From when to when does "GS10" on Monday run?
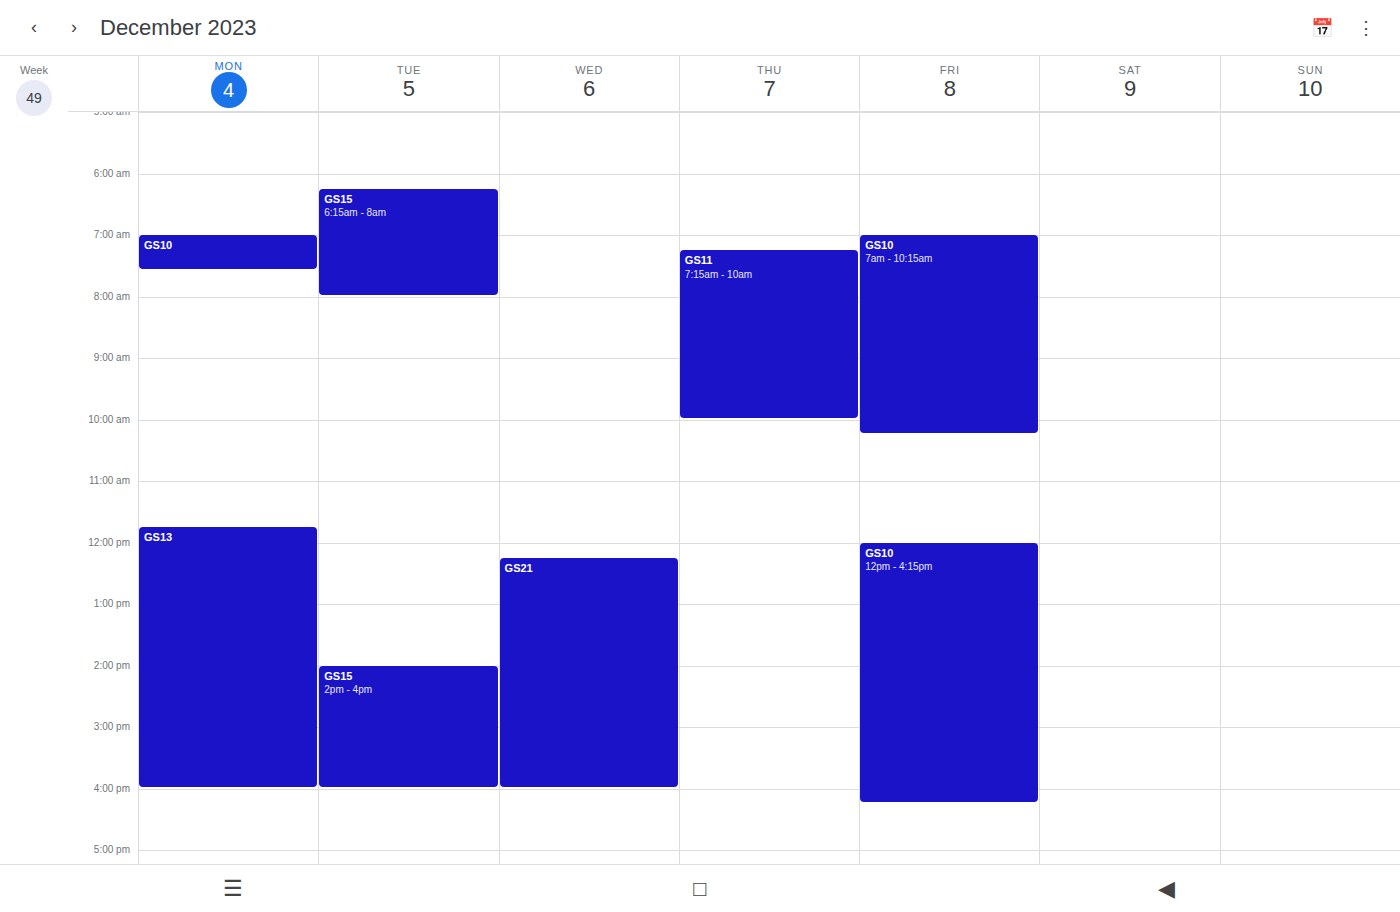
7:00 AM to 7:35 AM